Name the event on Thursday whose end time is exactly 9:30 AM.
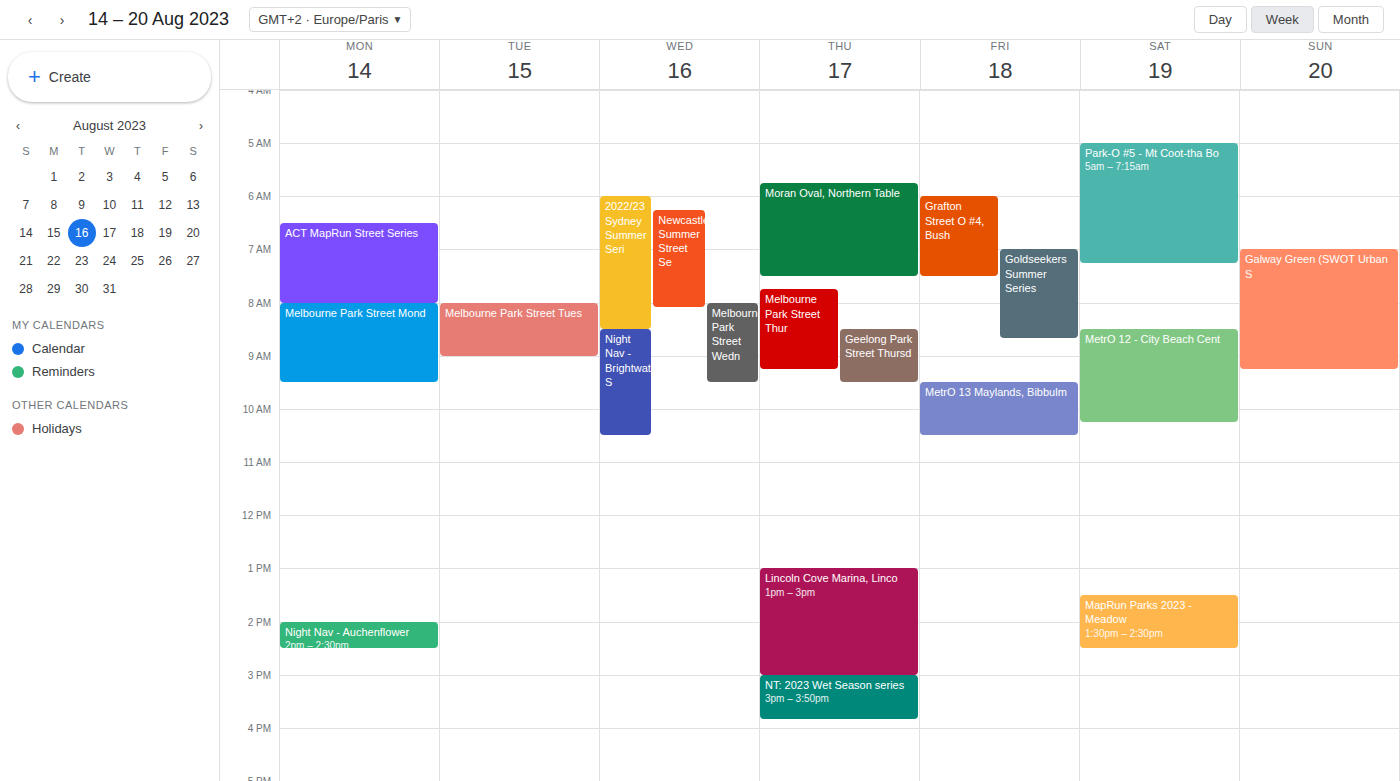
"Geelong Park Street Thursd"